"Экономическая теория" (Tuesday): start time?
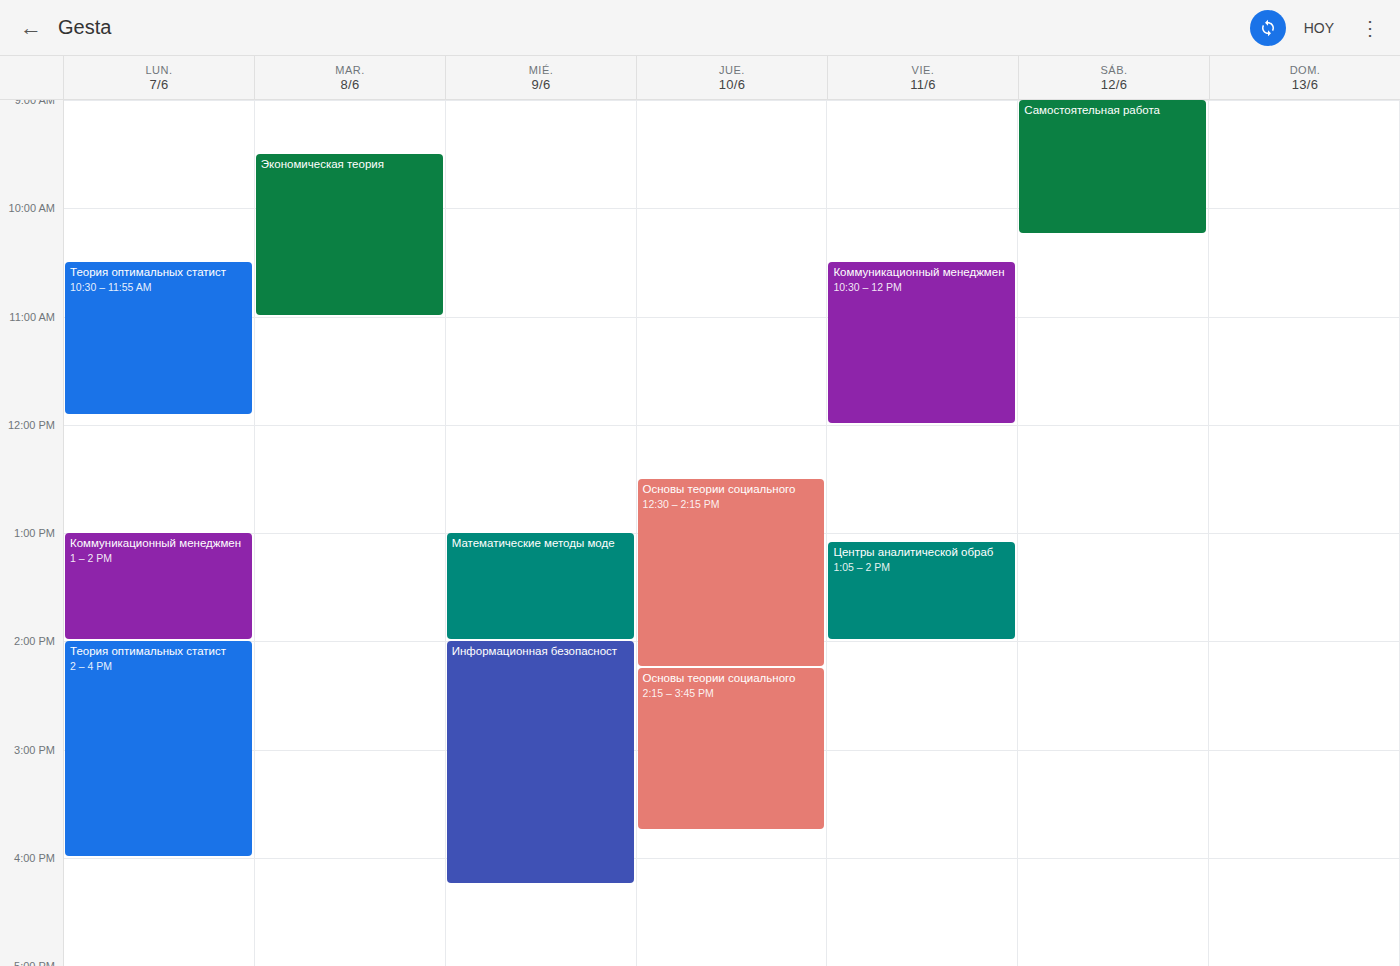
9:30 AM